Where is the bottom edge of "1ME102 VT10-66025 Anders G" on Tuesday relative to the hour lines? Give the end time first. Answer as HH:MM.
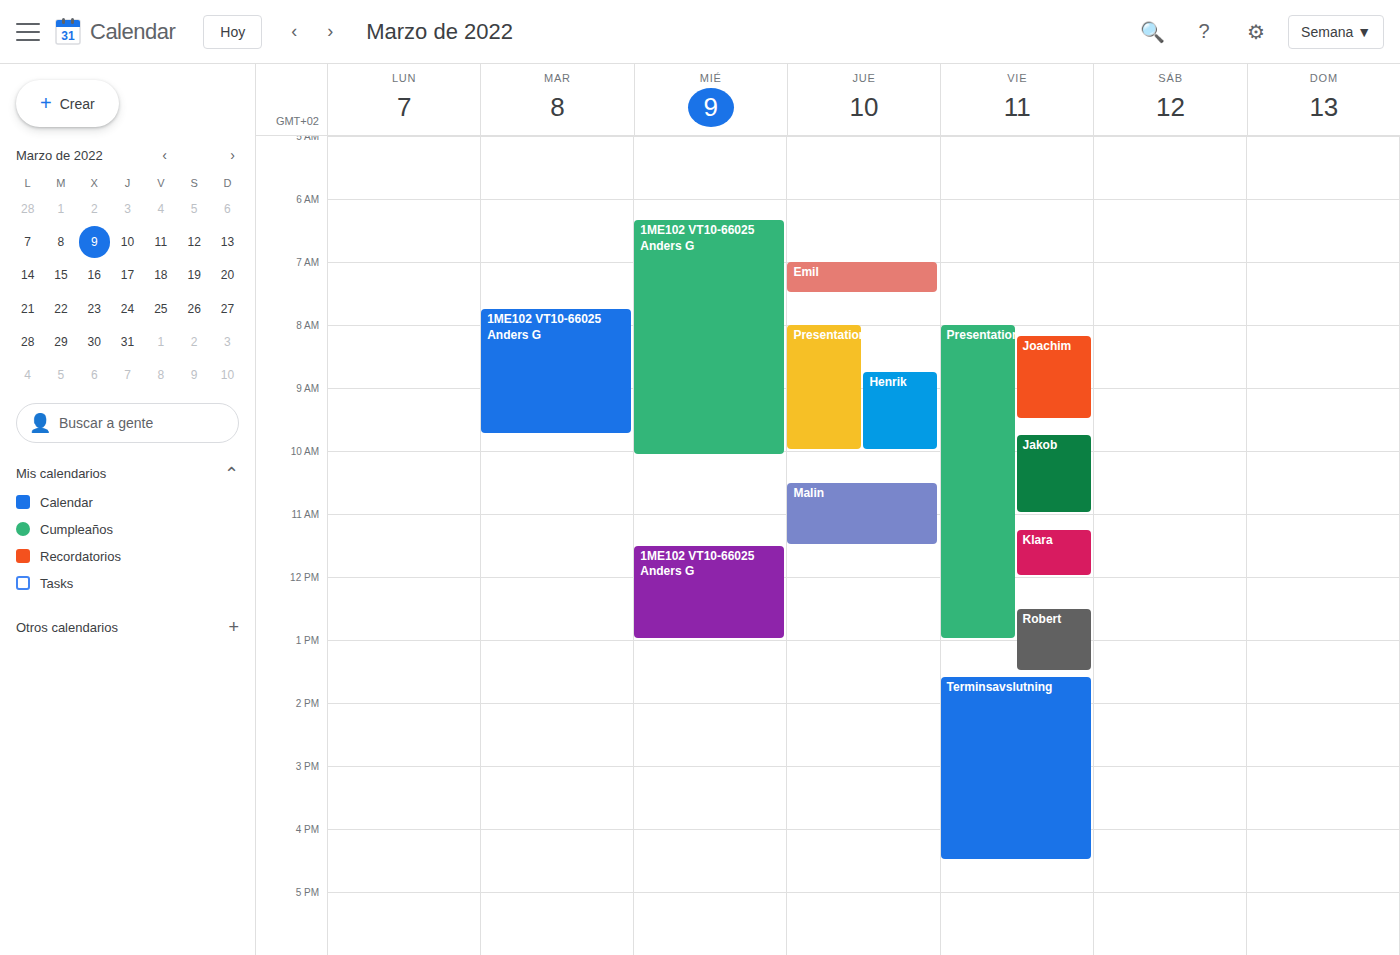
09:45 -- neither: three quarters of the way from the 09:00 line to the 10:00 line.